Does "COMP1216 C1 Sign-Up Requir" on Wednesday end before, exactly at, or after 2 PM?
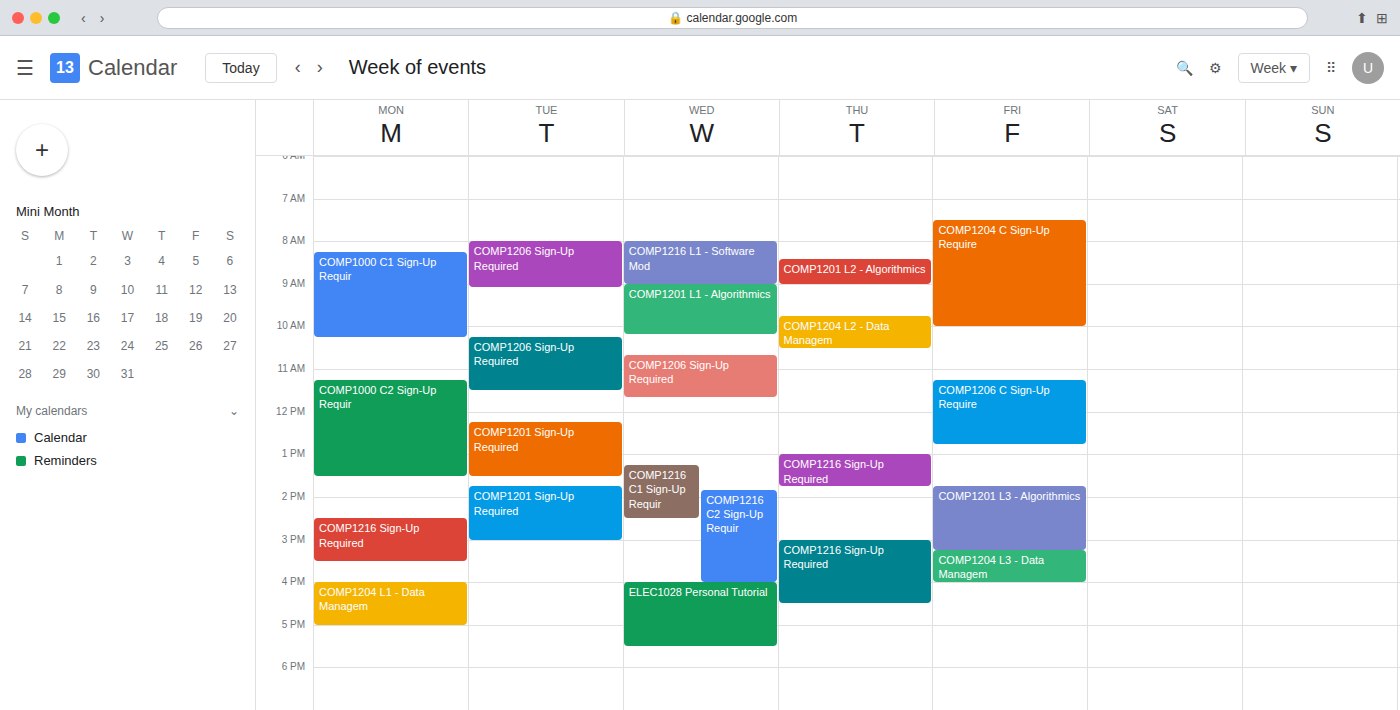
2:30 PM -- after 2 PM, 30 minutes below the 2 PM line.